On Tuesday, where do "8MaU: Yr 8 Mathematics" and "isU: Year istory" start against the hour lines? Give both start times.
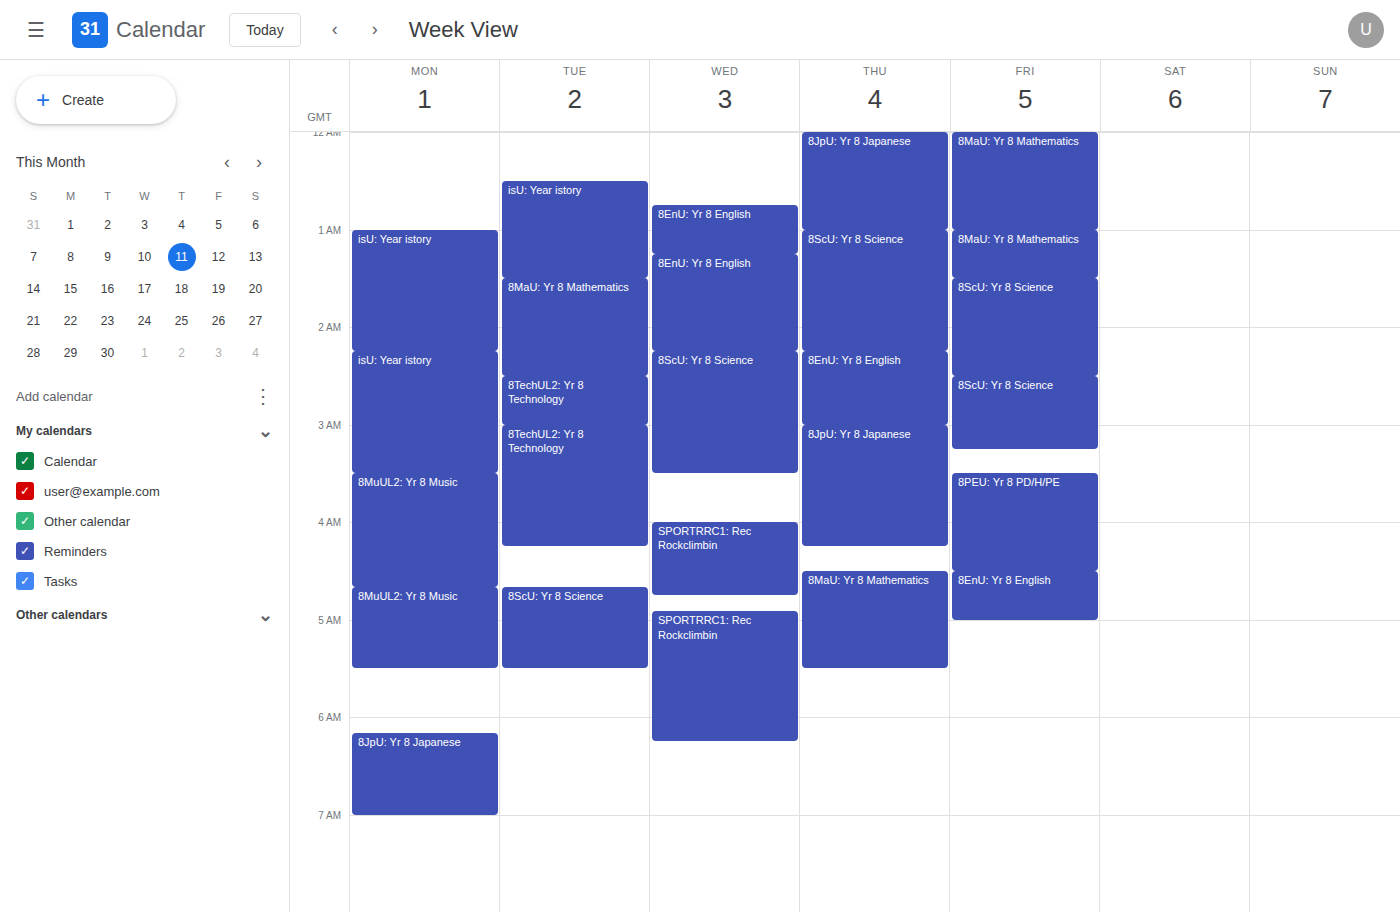
"8MaU: Yr 8 Mathematics": 1:30 AM, halfway between the 1 AM and 2 AM lines. "isU: Year istory": 12:30 AM, halfway between the 12 AM and 1 AM lines.